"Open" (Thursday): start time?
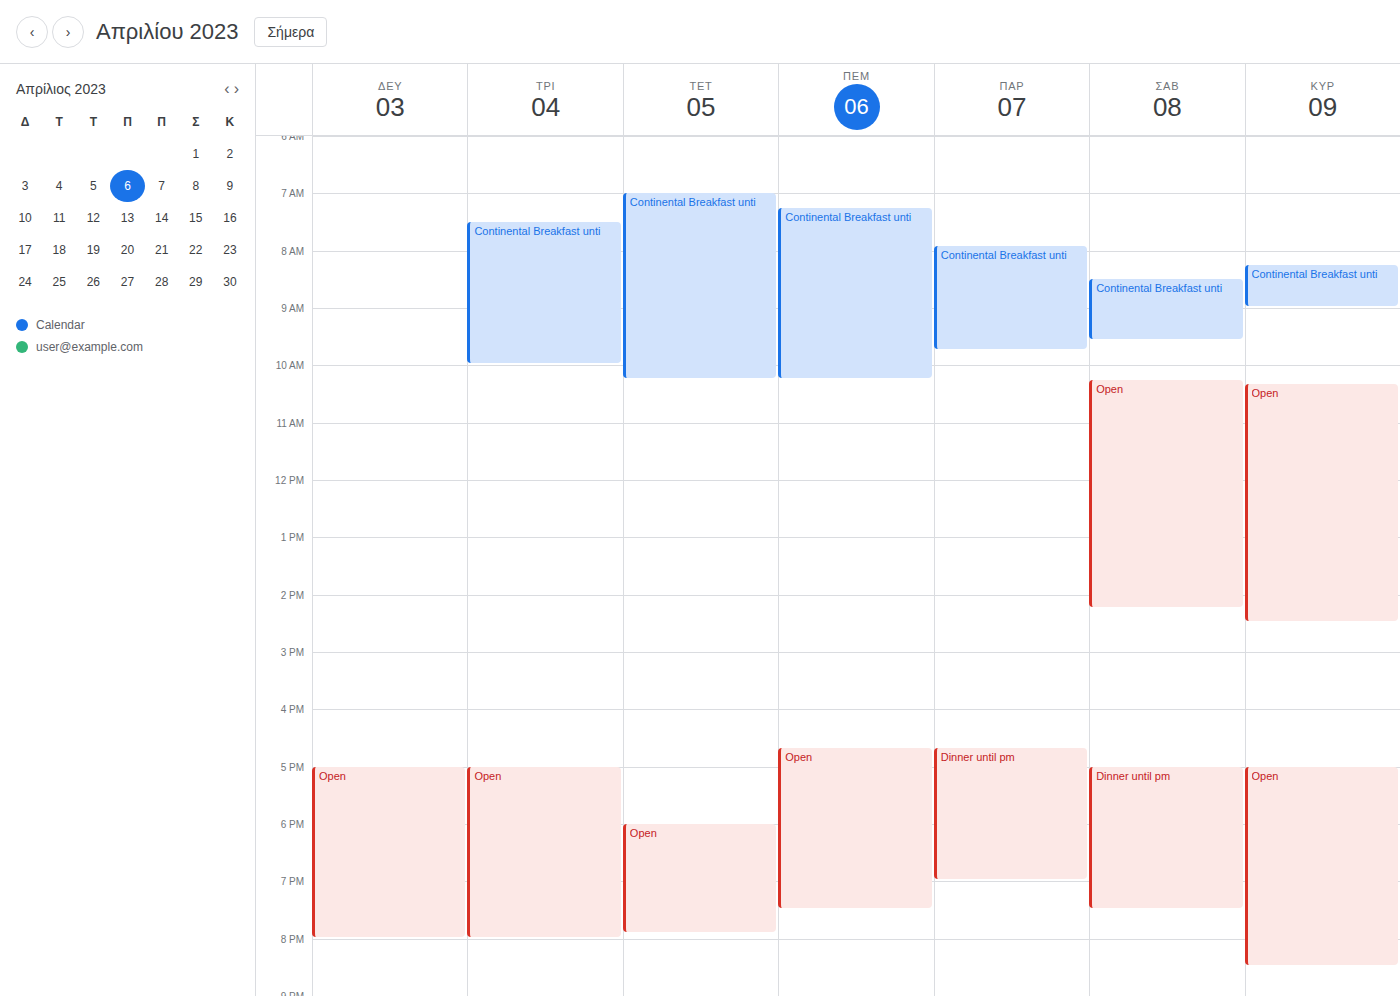
4:40 PM